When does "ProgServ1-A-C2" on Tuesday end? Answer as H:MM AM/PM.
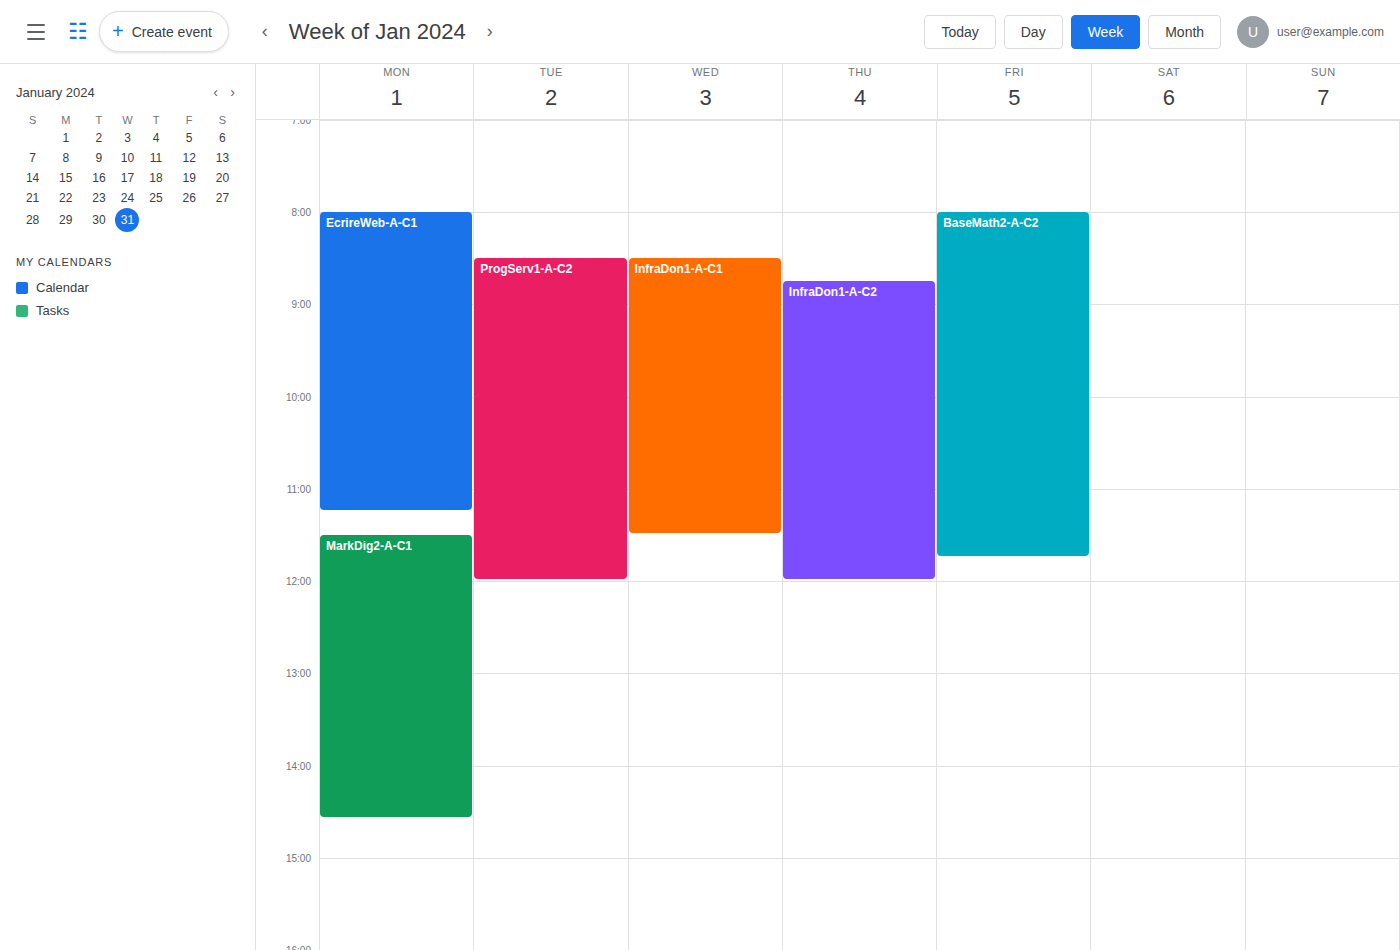
12:00 PM